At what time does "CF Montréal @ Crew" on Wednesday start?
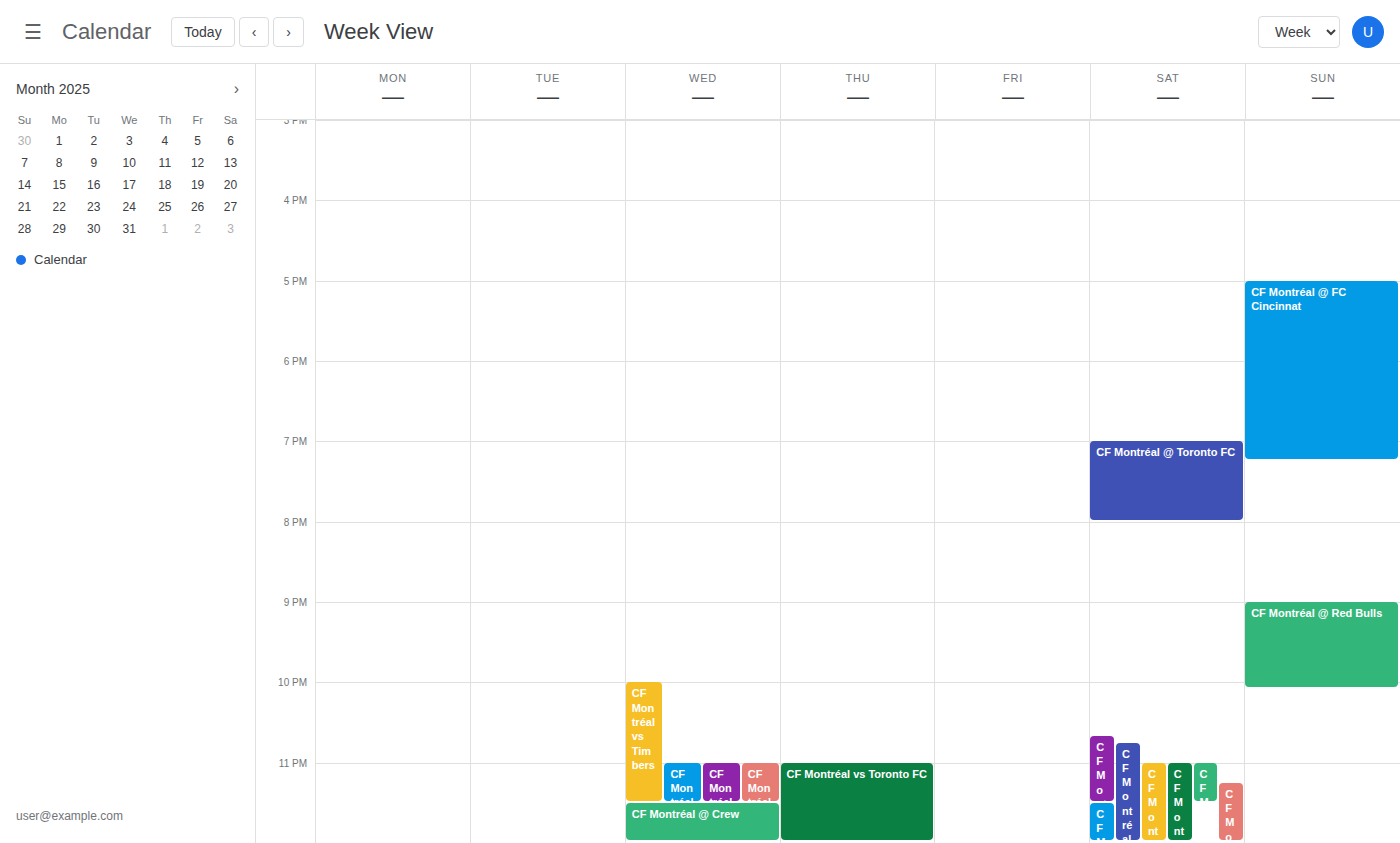
11:30 PM